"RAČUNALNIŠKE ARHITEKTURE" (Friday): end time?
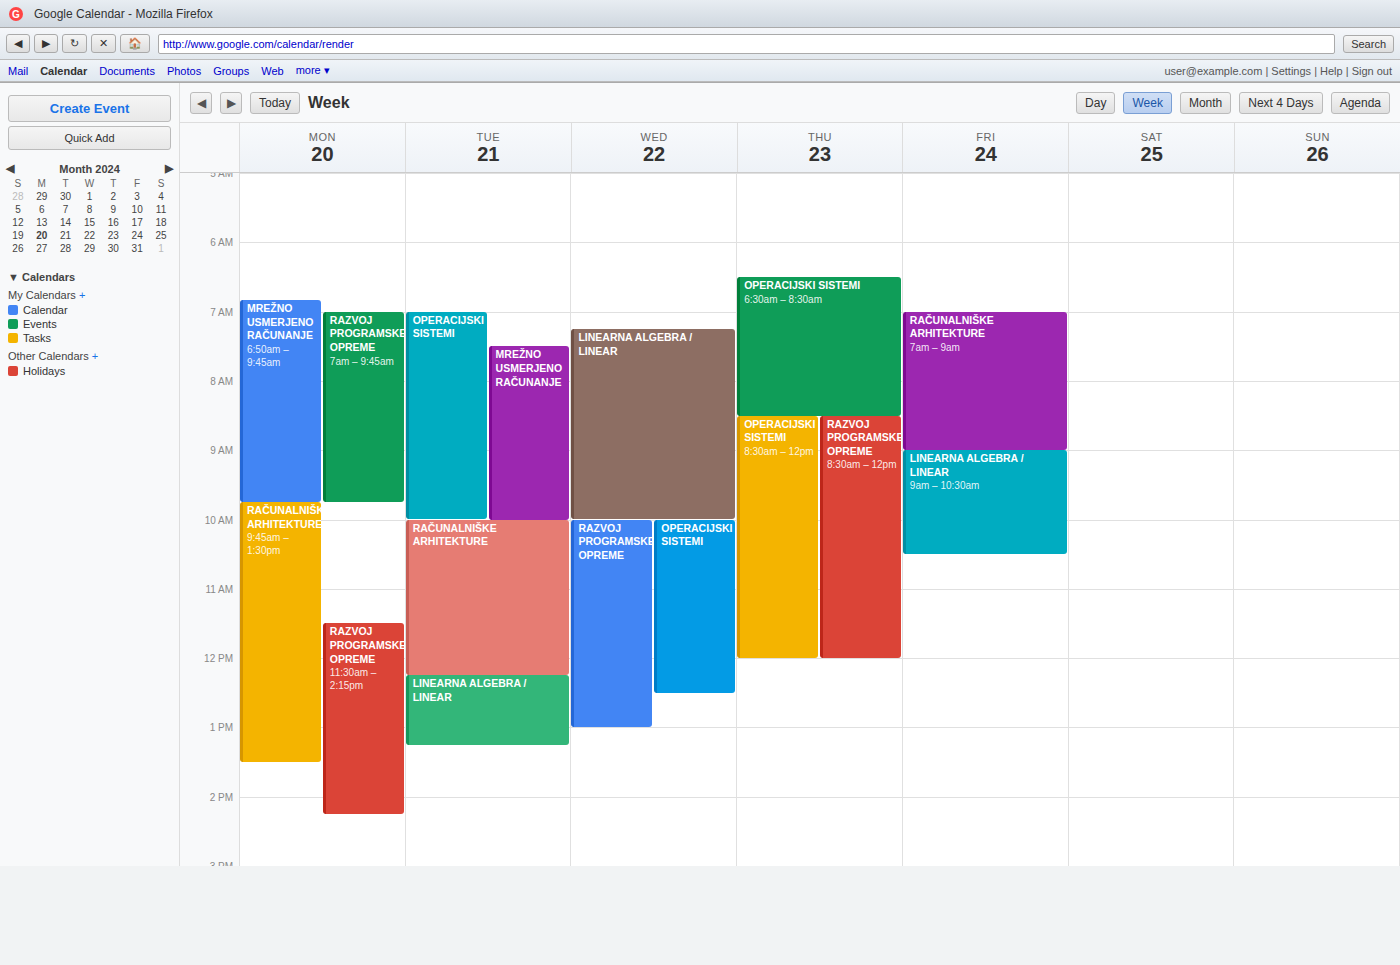
09:00